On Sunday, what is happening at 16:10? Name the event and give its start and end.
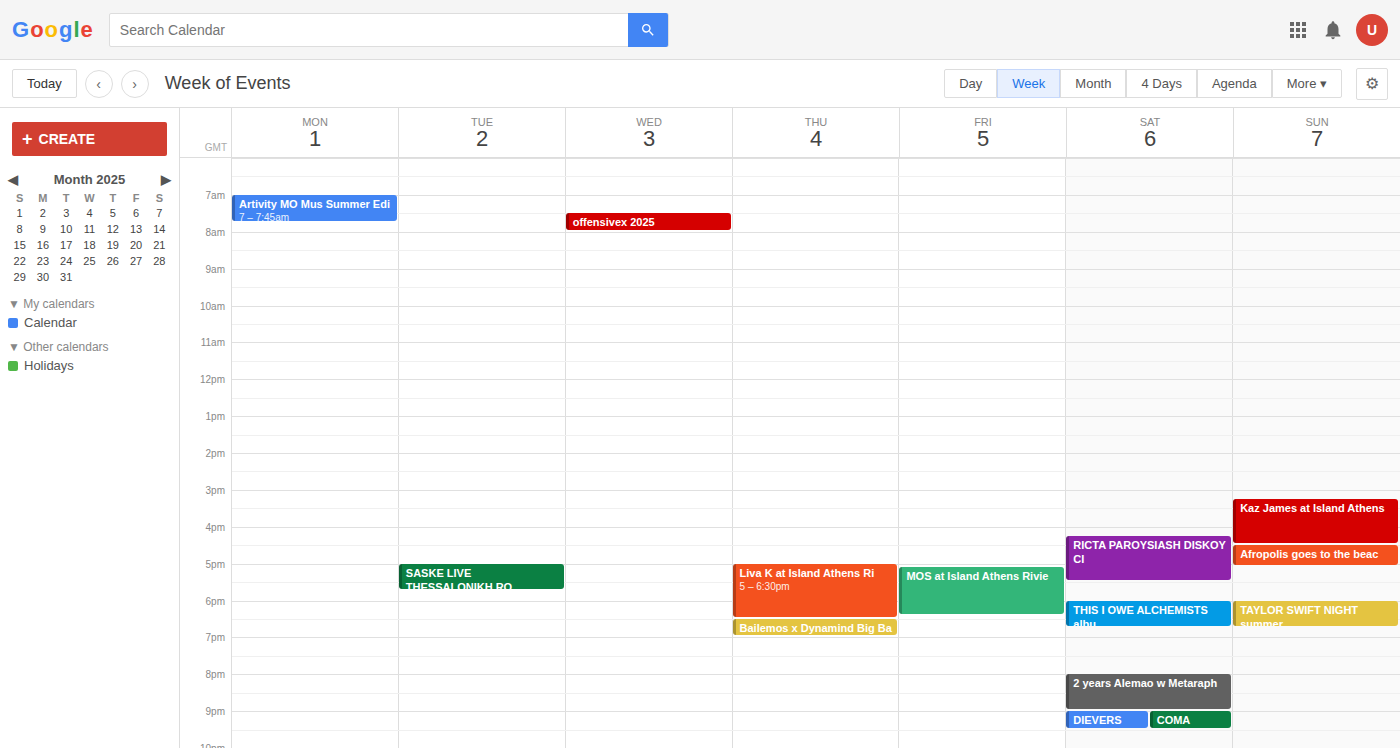
"Kaz James at Island Athens", 15:15 to 16:30